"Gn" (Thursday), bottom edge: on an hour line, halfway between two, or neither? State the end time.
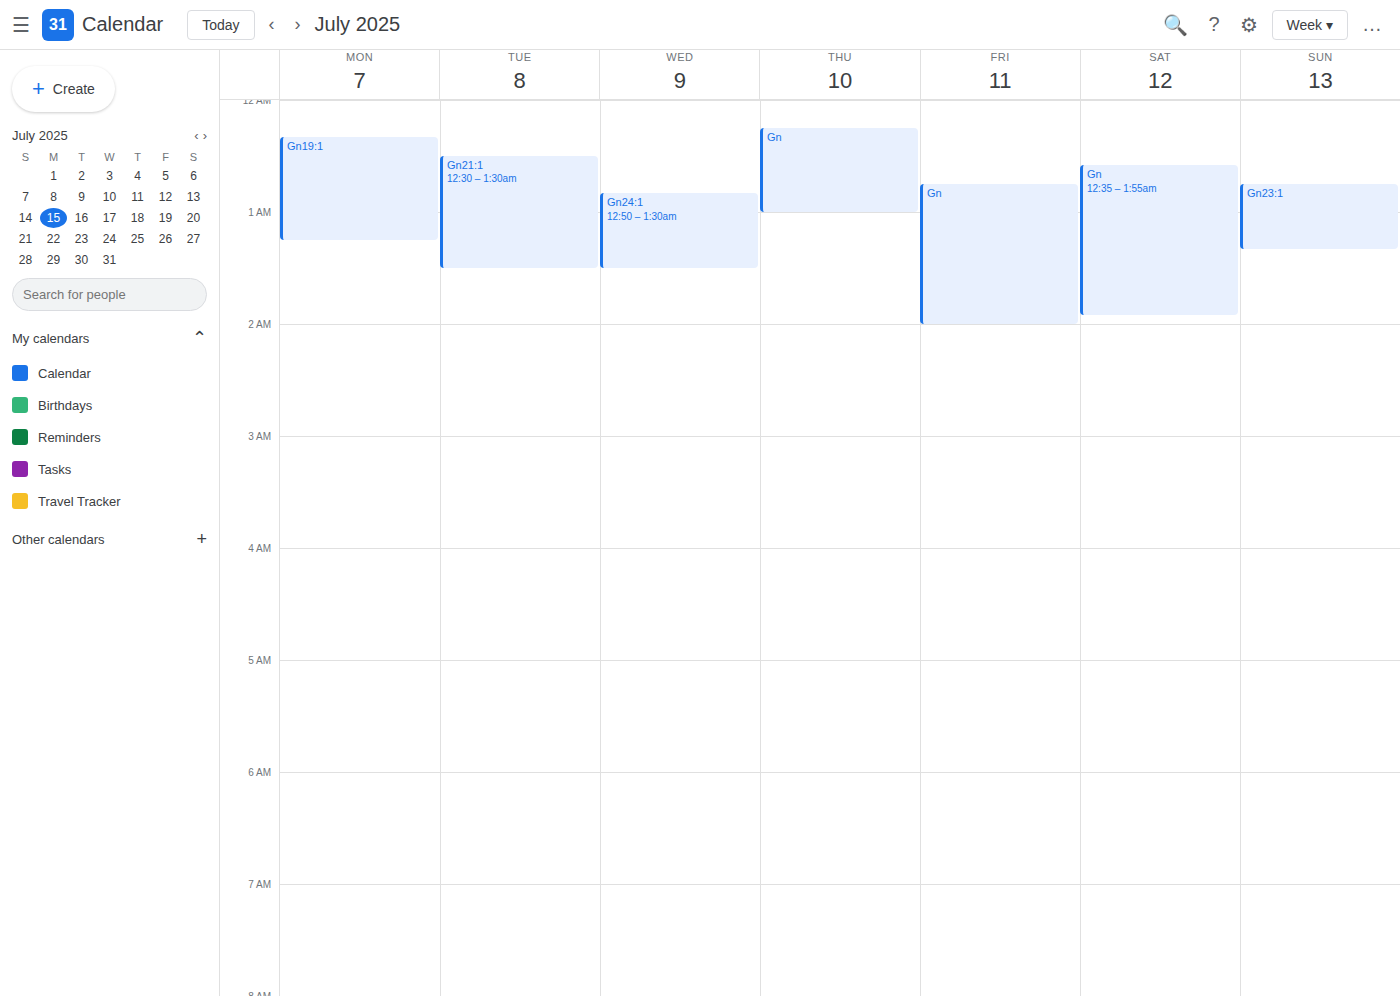
1:00 AM -- exactly on the 1 AM line.